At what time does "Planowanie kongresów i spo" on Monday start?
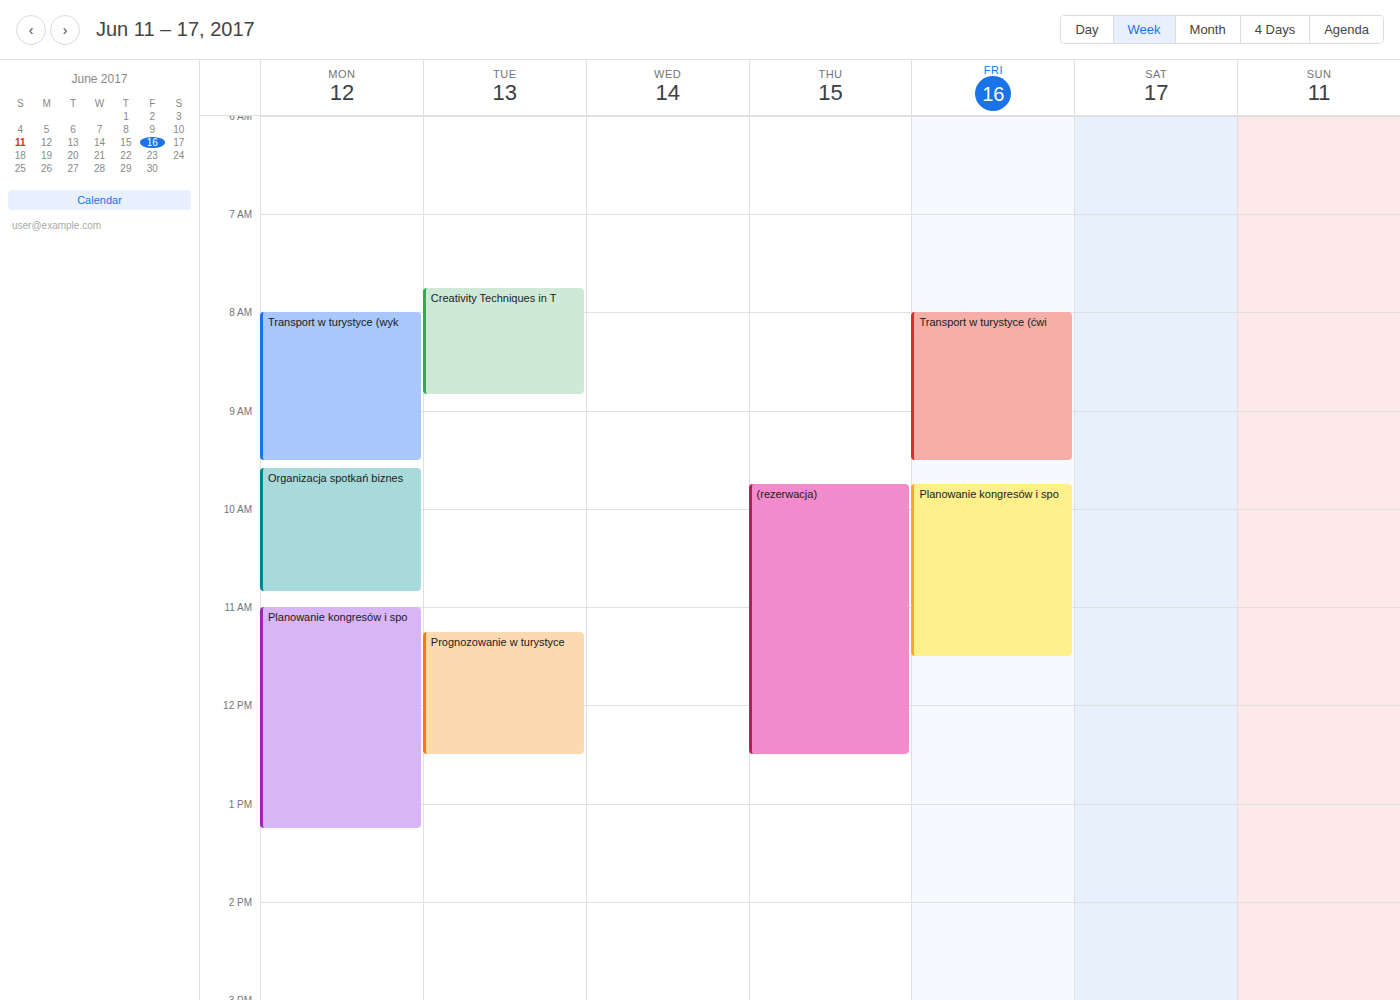
11:00 AM